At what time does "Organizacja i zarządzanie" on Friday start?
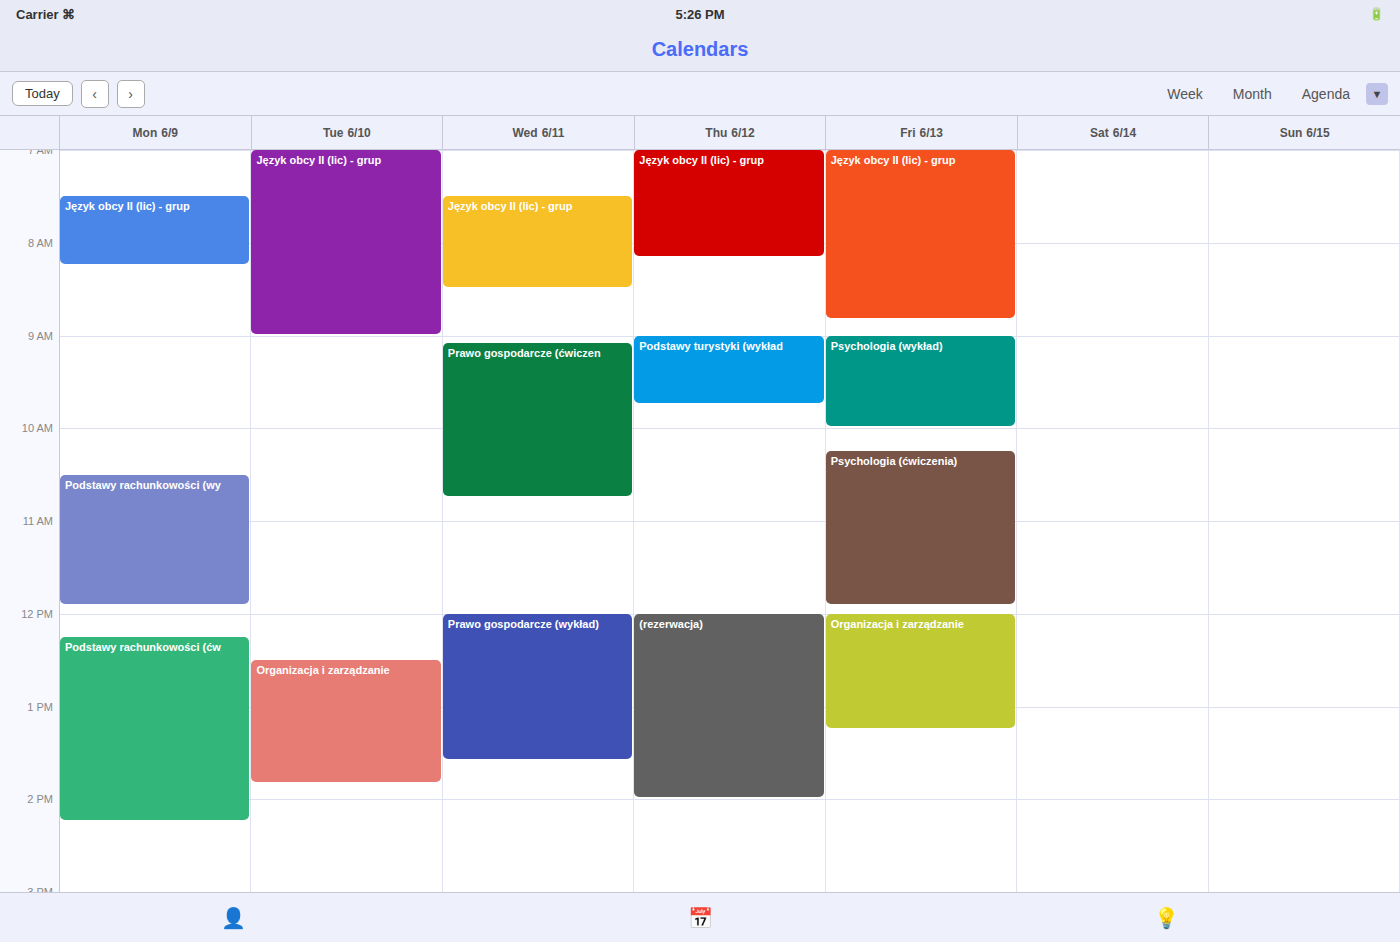
12:00